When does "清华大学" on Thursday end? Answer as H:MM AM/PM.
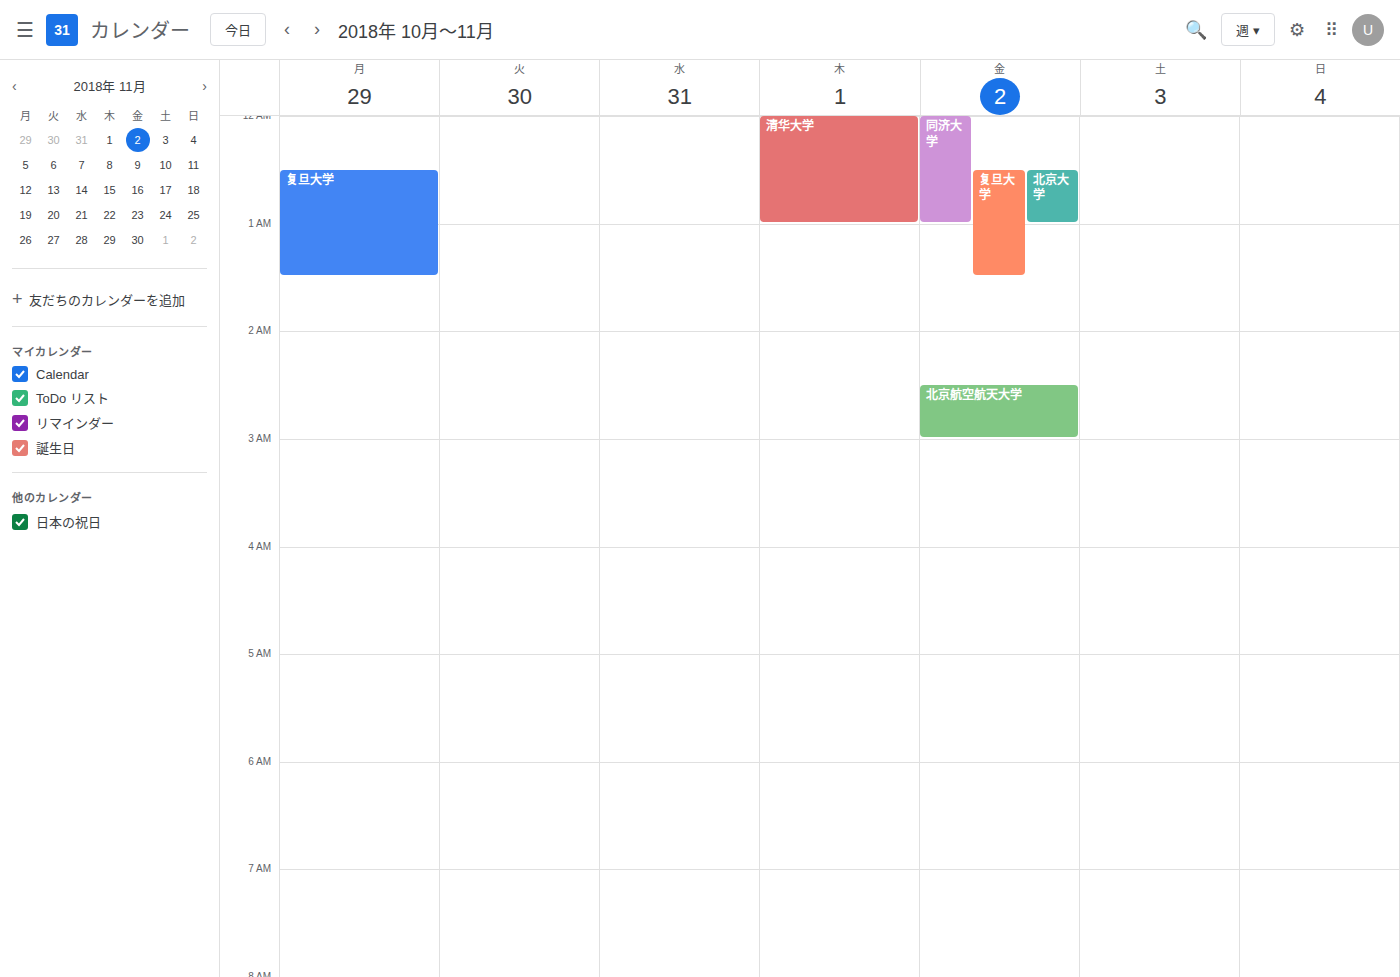
1:00 AM